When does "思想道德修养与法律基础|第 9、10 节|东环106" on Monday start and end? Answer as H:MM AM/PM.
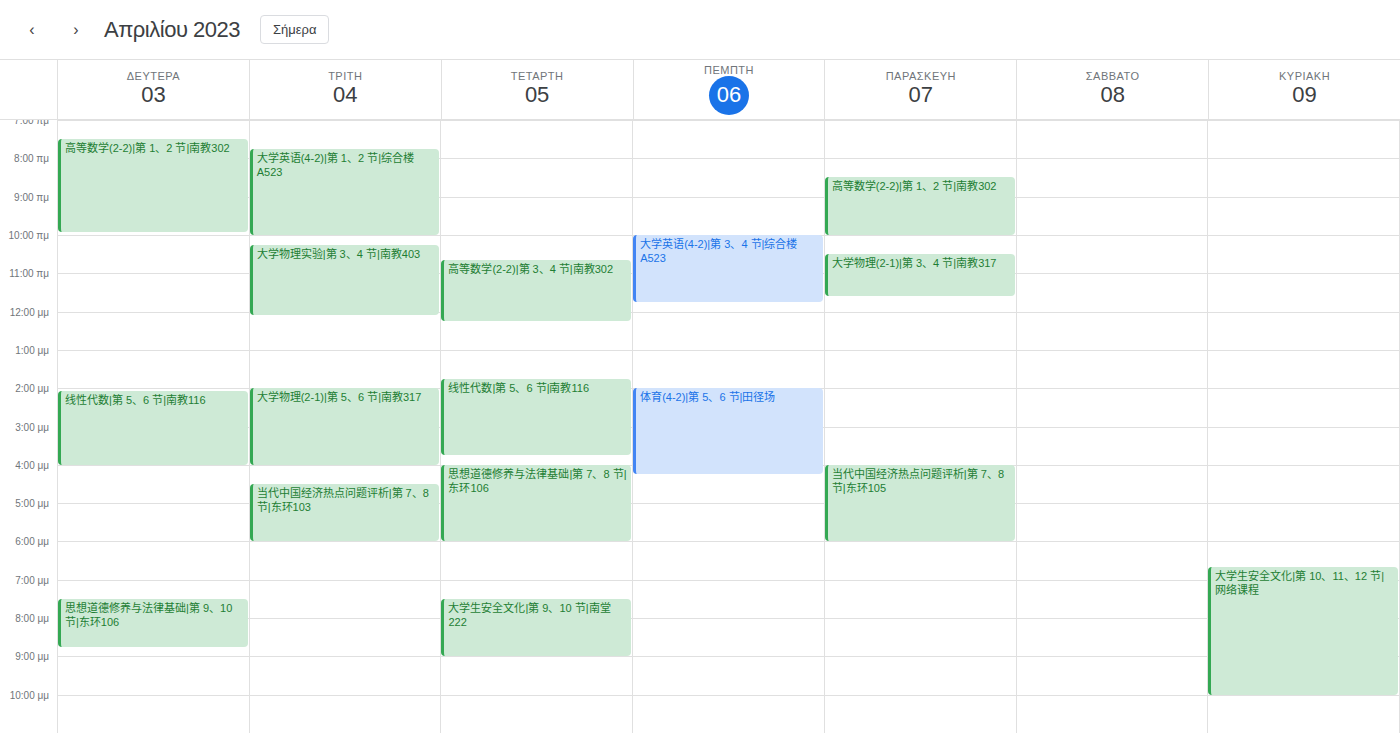
7:30 PM to 8:45 PM